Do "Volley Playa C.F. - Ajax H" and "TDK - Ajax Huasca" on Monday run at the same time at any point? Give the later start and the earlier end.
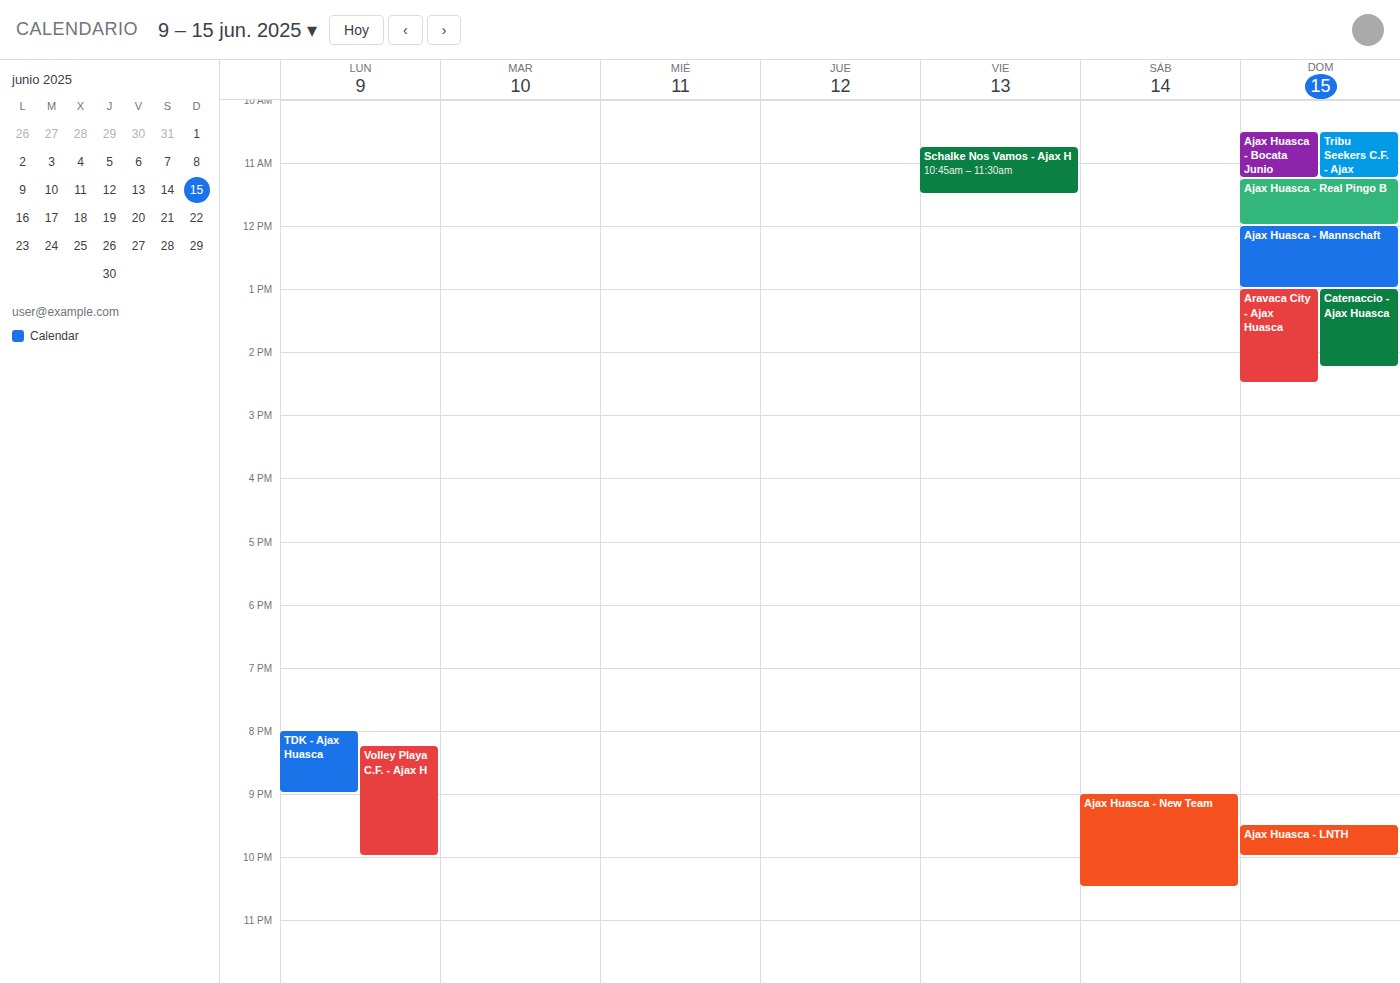
"Volley Playa C.F. - Ajax H" starts at 8:15 PM, before "TDK - Ajax Huasca" ends at 9:00 PM -- they overlap.